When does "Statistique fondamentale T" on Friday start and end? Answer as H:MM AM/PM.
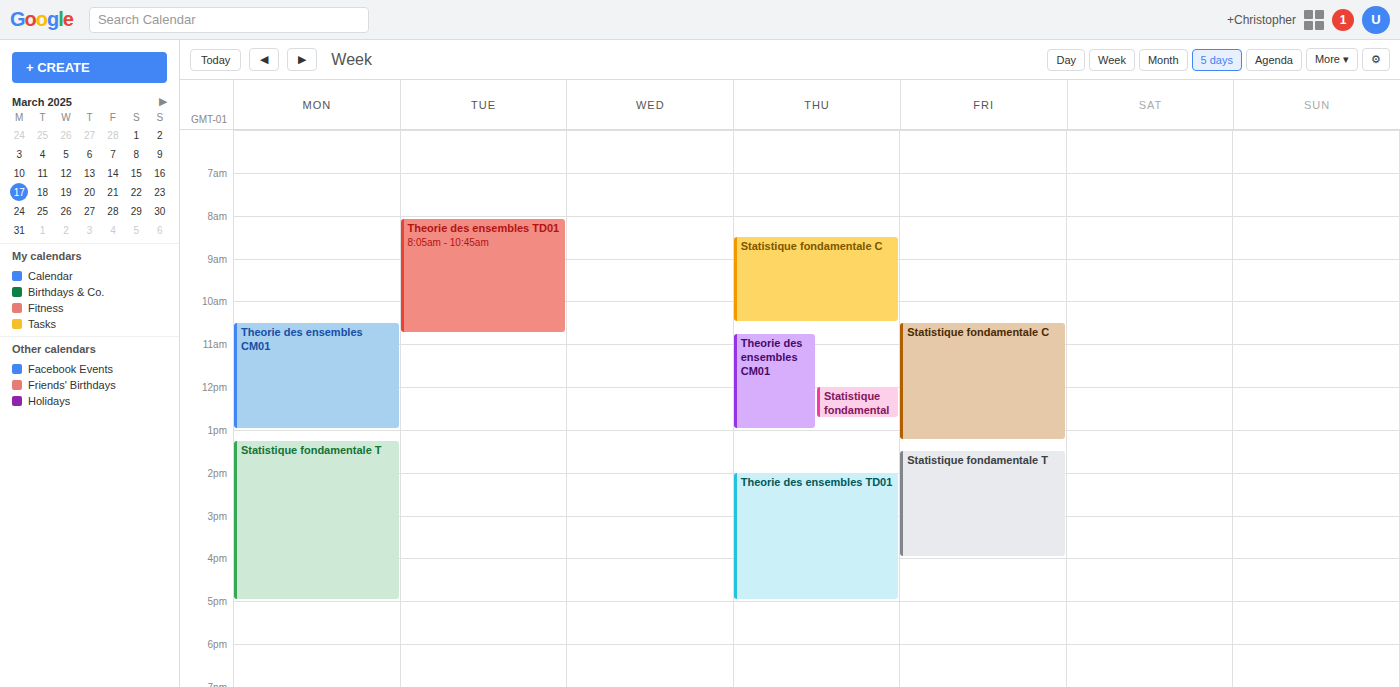
1:30 PM to 4:00 PM